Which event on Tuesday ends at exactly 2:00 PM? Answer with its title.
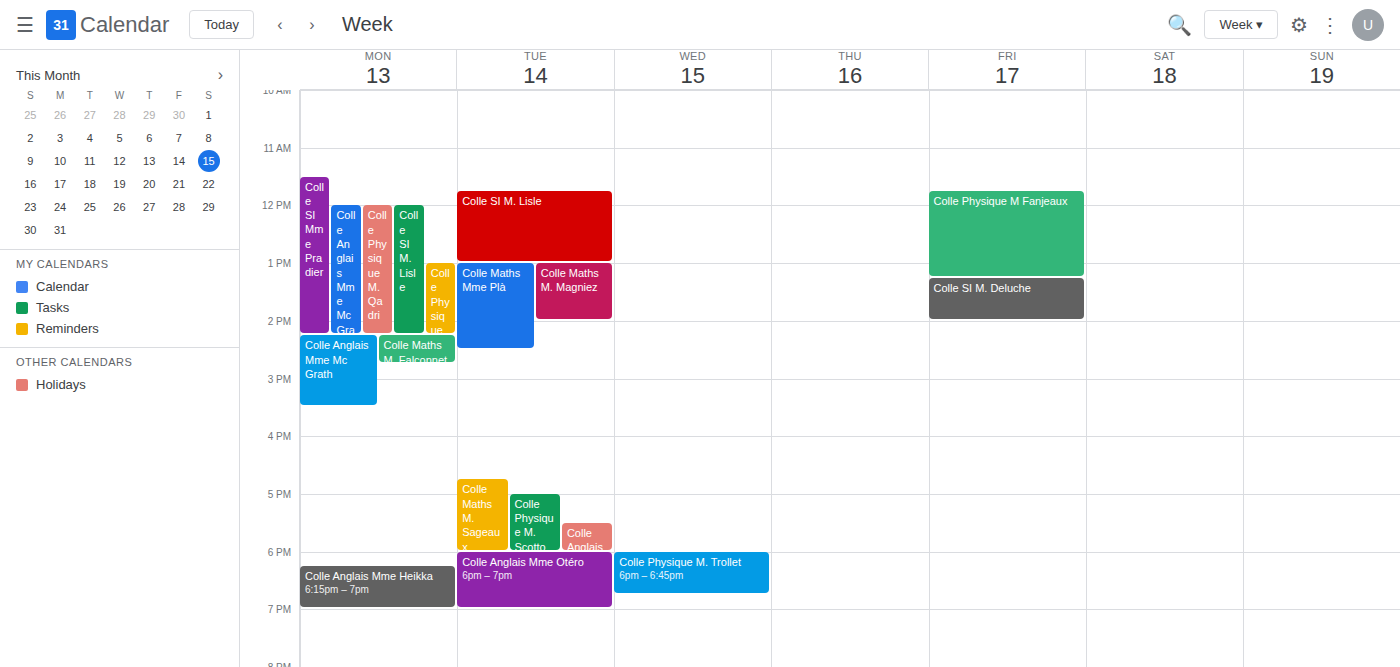
"Colle Maths M. Magniez"